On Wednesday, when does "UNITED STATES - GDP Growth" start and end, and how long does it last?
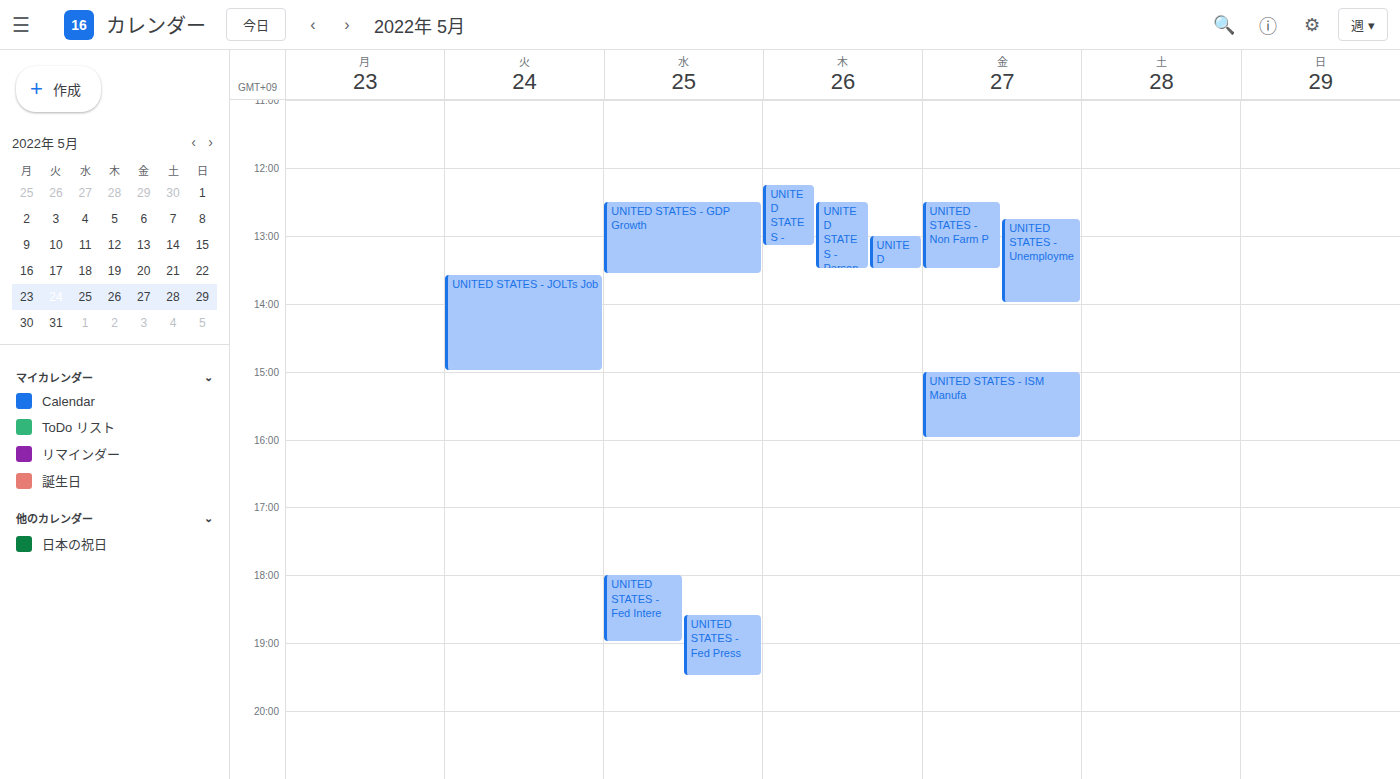
12:30 to 13:35, 1 hour 5 minutes